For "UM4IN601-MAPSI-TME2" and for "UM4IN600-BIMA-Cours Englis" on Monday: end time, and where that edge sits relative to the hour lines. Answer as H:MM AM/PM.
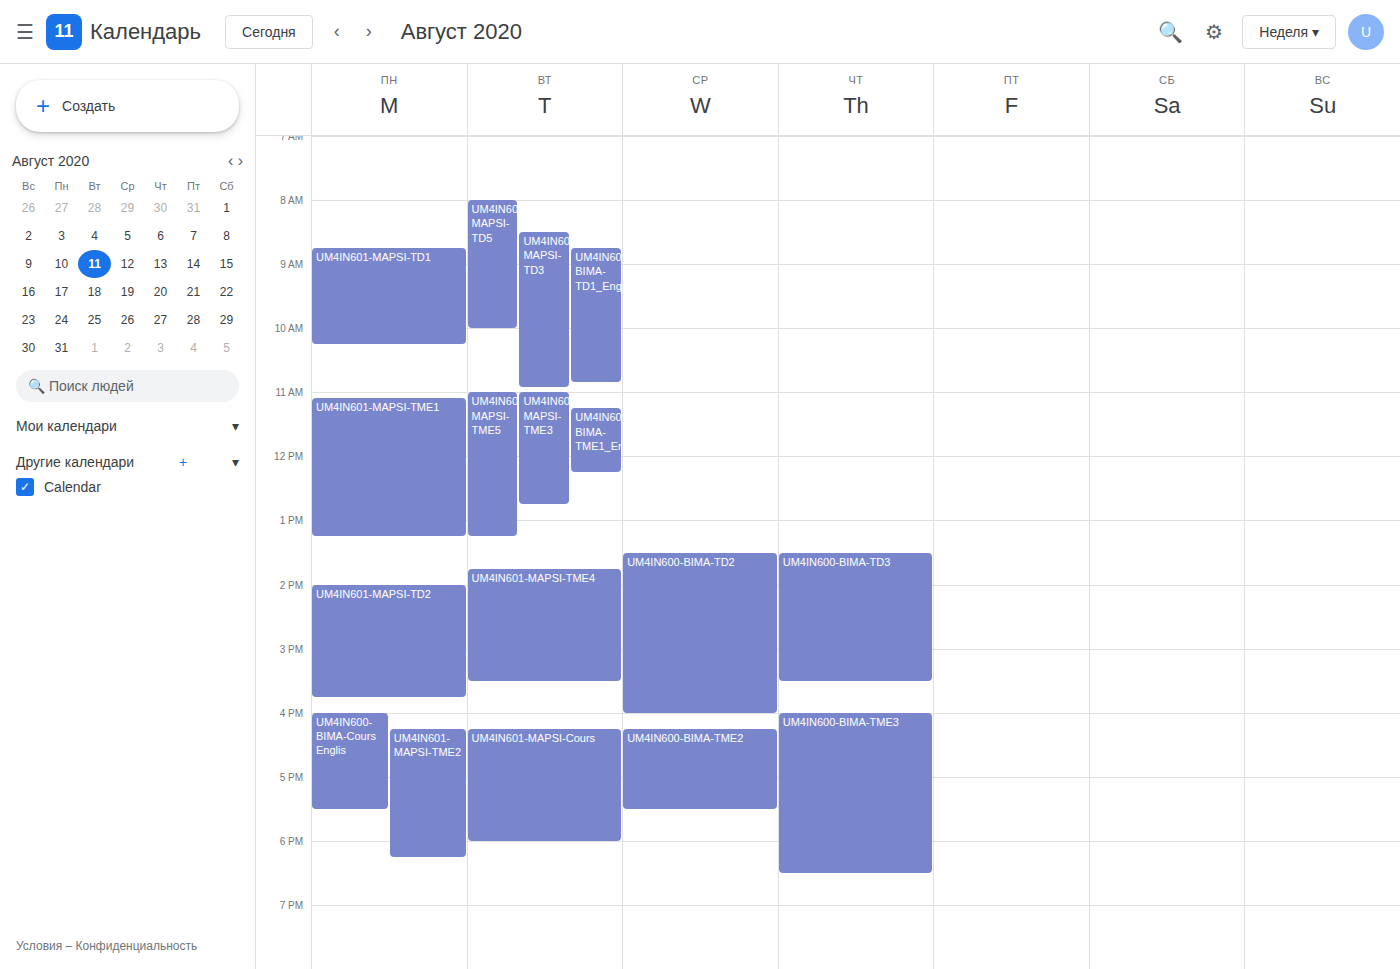
"UM4IN601-MAPSI-TME2": 6:15 PM, neither: a quarter of the way from the 6 PM line to the 7 PM line. "UM4IN600-BIMA-Cours Englis": 5:30 PM, halfway between the 5 PM and 6 PM lines.